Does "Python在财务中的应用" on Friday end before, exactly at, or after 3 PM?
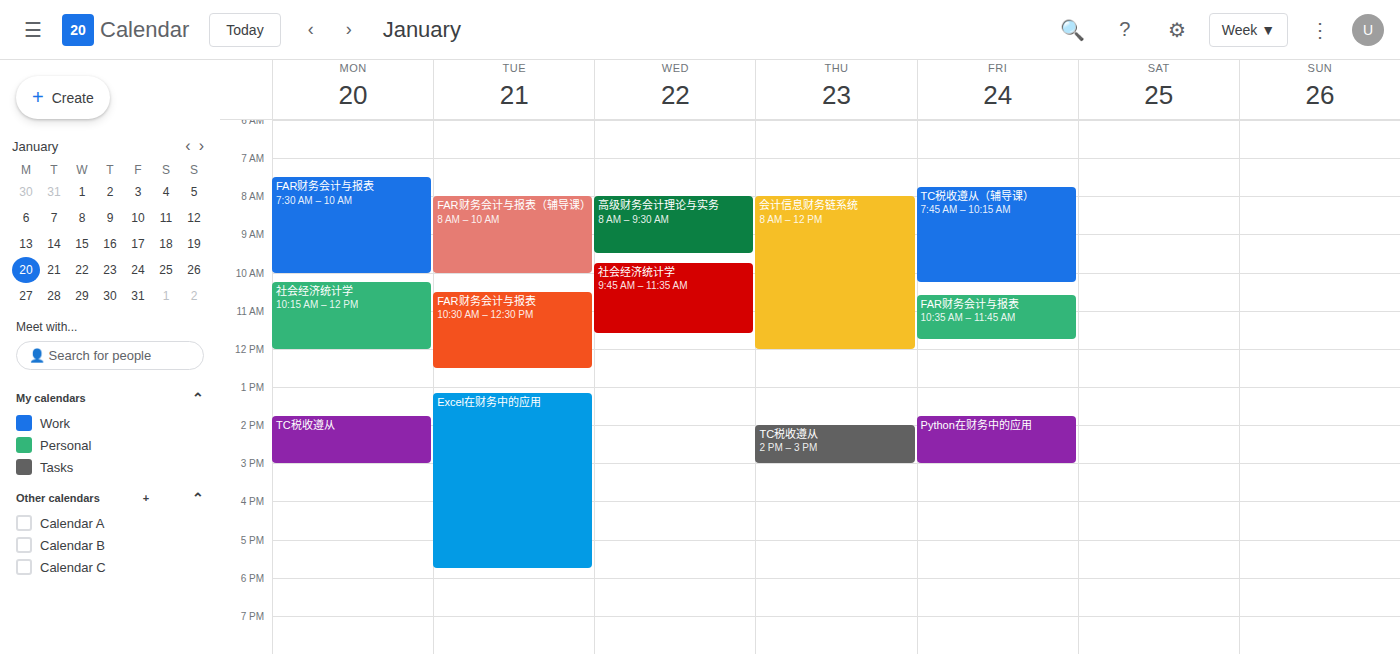
3:00 PM -- exactly at 3 PM, on the 3 PM line.